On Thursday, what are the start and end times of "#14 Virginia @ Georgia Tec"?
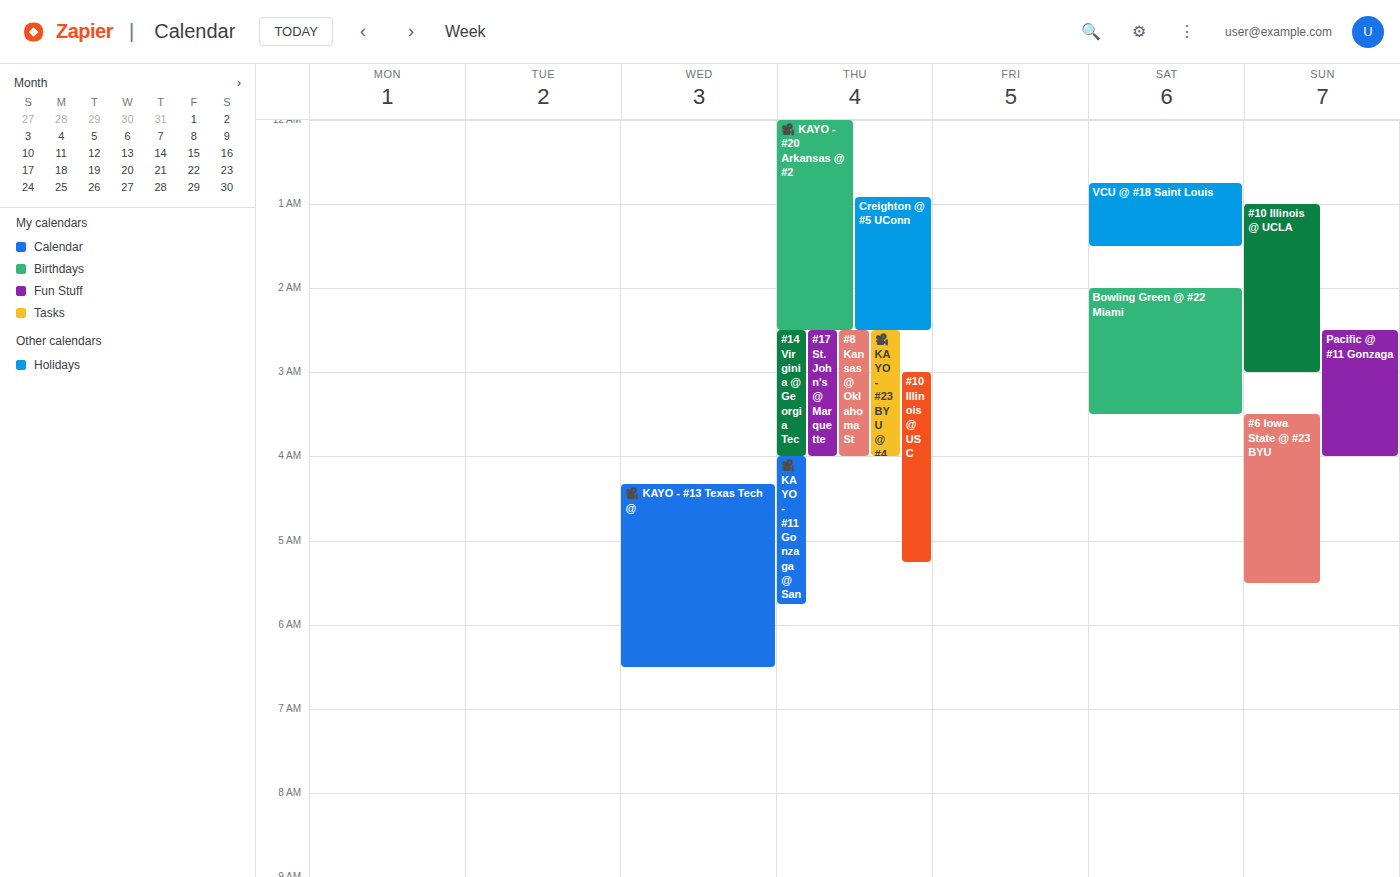
2:30 AM to 4:00 AM